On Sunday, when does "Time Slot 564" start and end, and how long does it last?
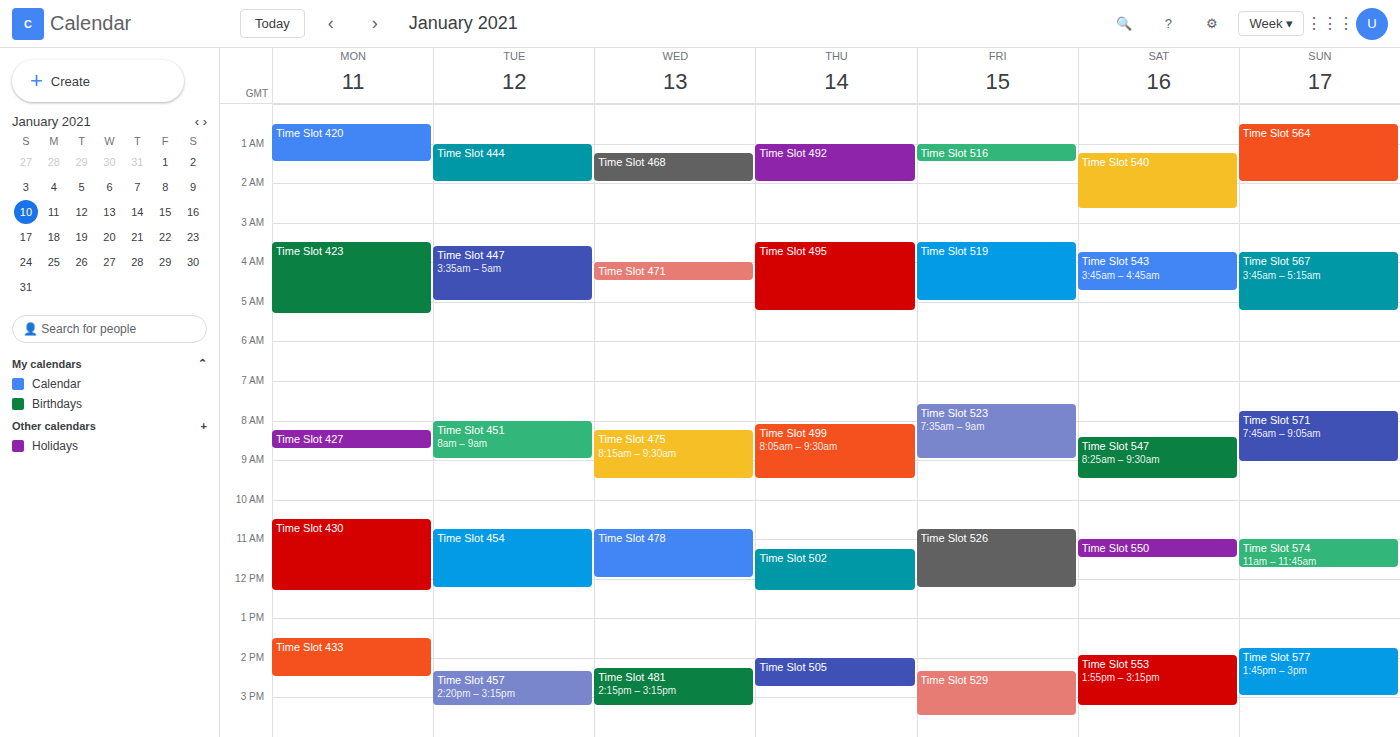
12:30 AM to 2:00 AM, 1 hour 30 minutes